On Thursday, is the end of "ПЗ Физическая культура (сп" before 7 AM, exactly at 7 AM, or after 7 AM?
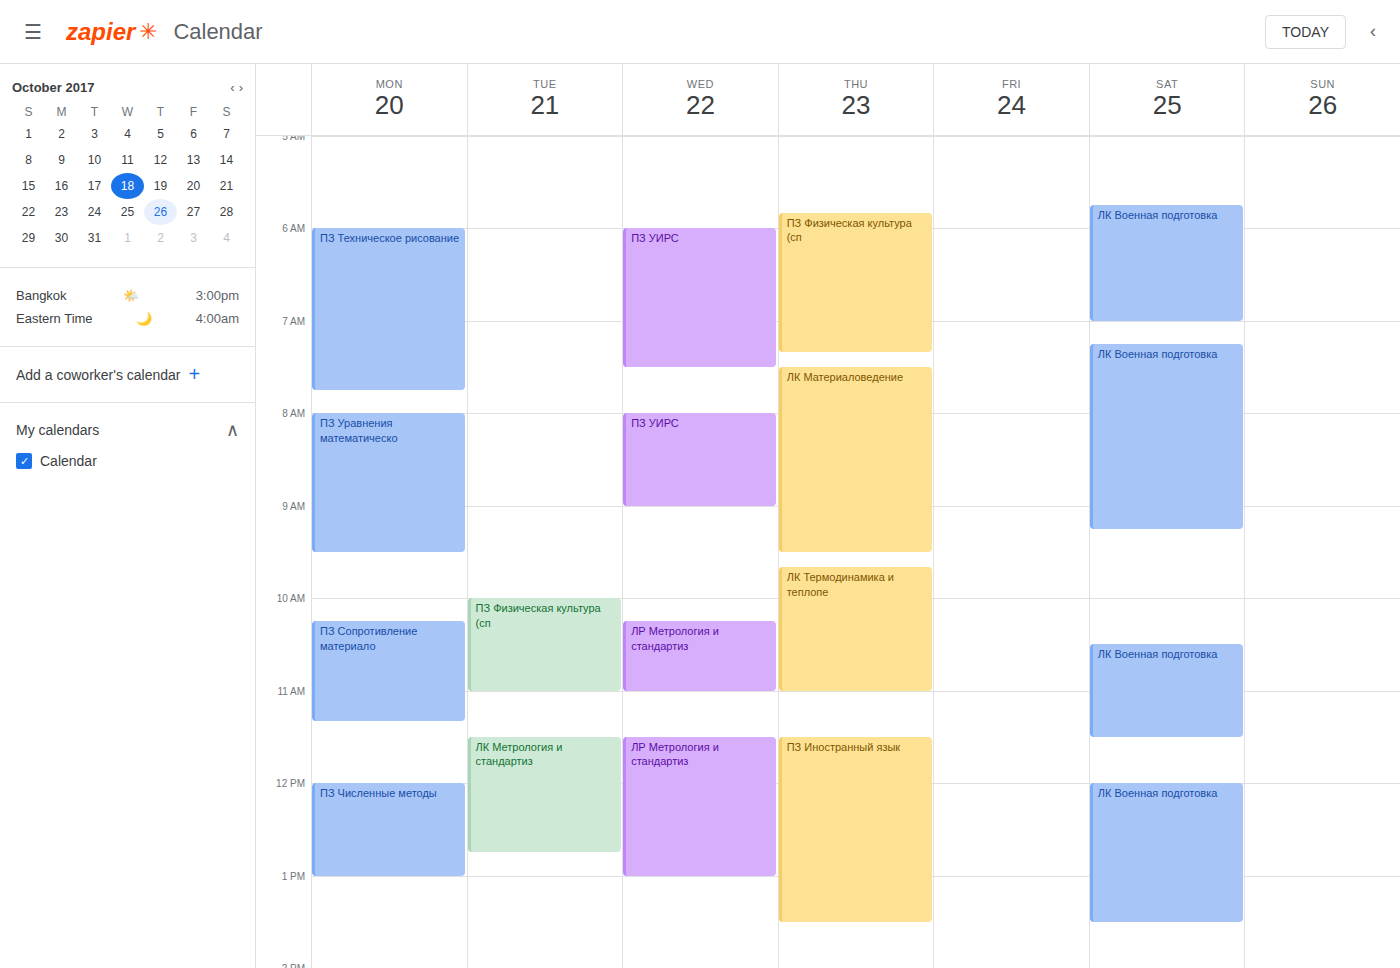
7:20 AM -- after 7 AM, 20 minutes below the 7 AM line.